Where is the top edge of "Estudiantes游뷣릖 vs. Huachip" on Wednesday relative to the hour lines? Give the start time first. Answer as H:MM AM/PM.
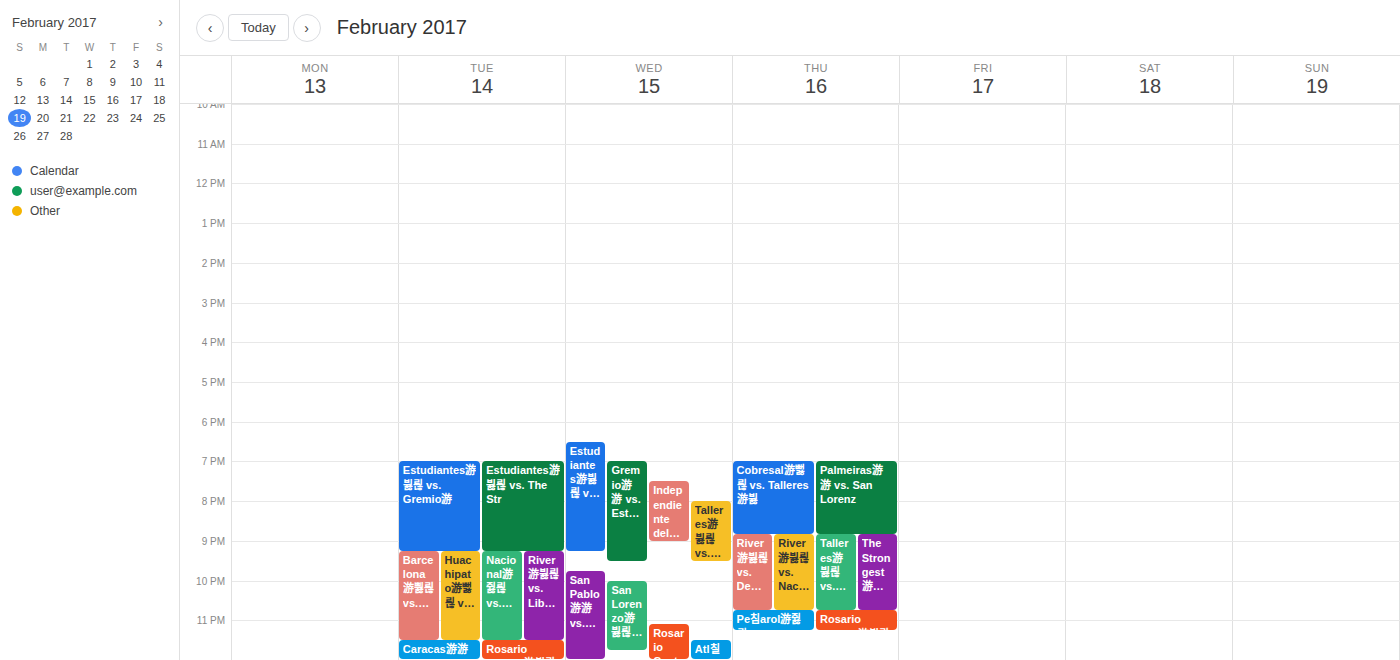
6:30 PM -- halfway between the 6 PM and 7 PM lines.